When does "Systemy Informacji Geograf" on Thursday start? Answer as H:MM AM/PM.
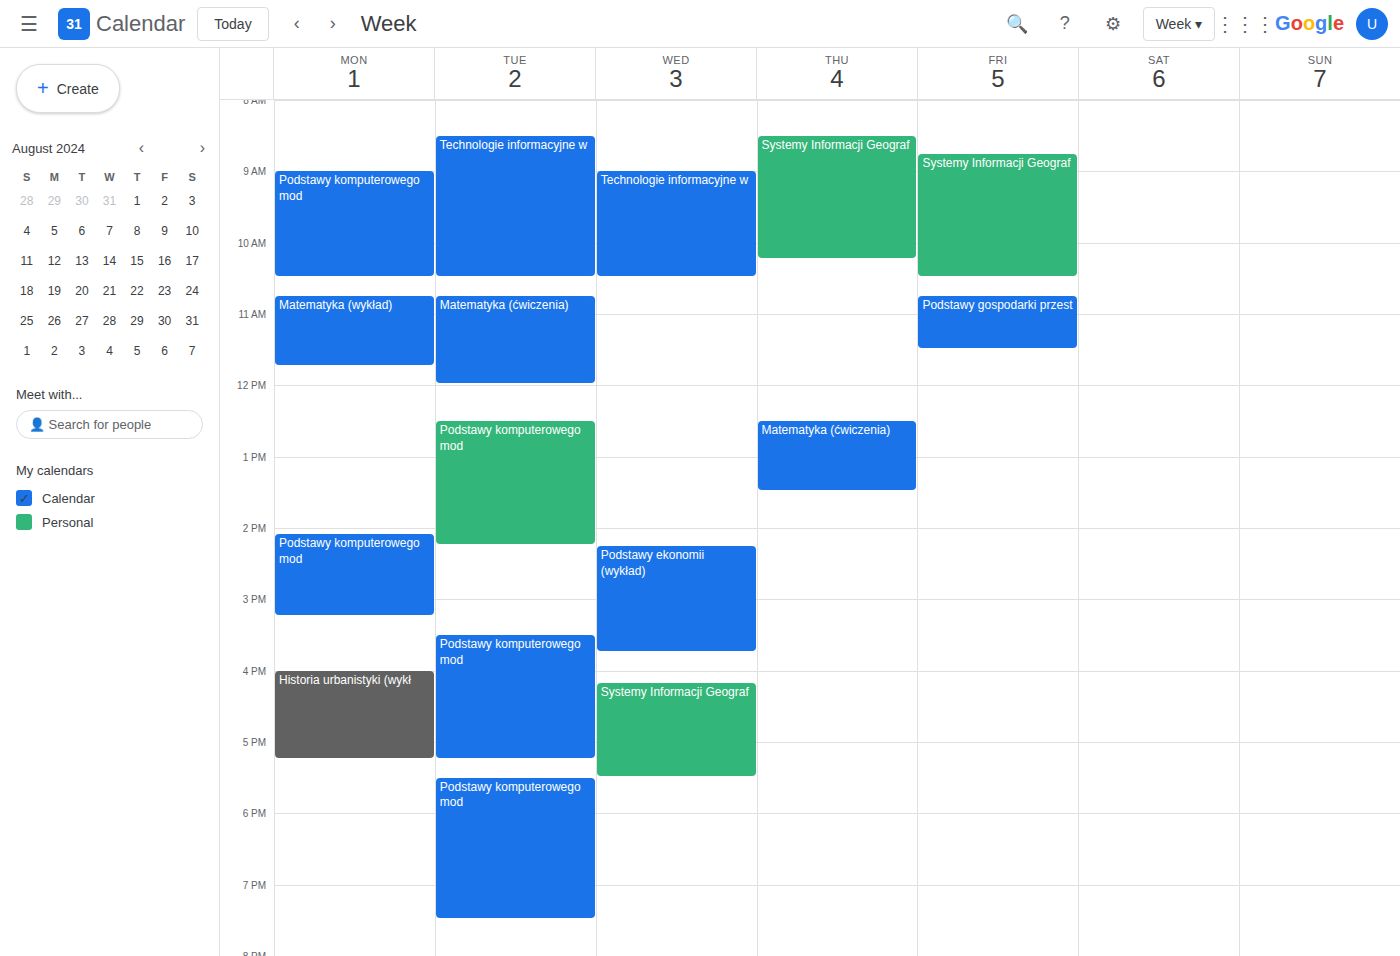
8:30 AM